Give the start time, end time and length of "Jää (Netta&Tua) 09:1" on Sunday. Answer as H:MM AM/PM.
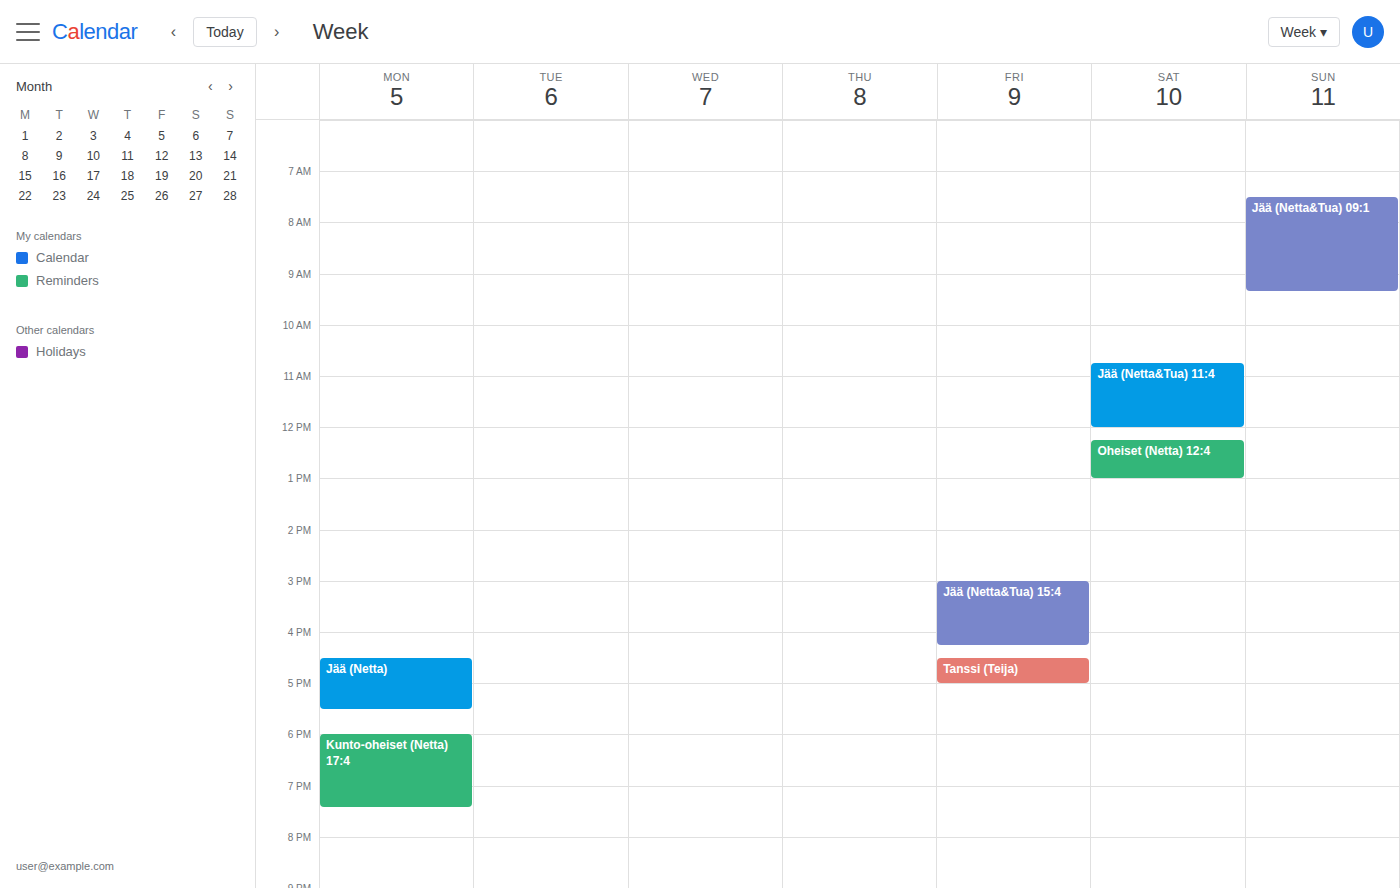
7:30 AM to 9:20 AM, 1 hour 50 minutes